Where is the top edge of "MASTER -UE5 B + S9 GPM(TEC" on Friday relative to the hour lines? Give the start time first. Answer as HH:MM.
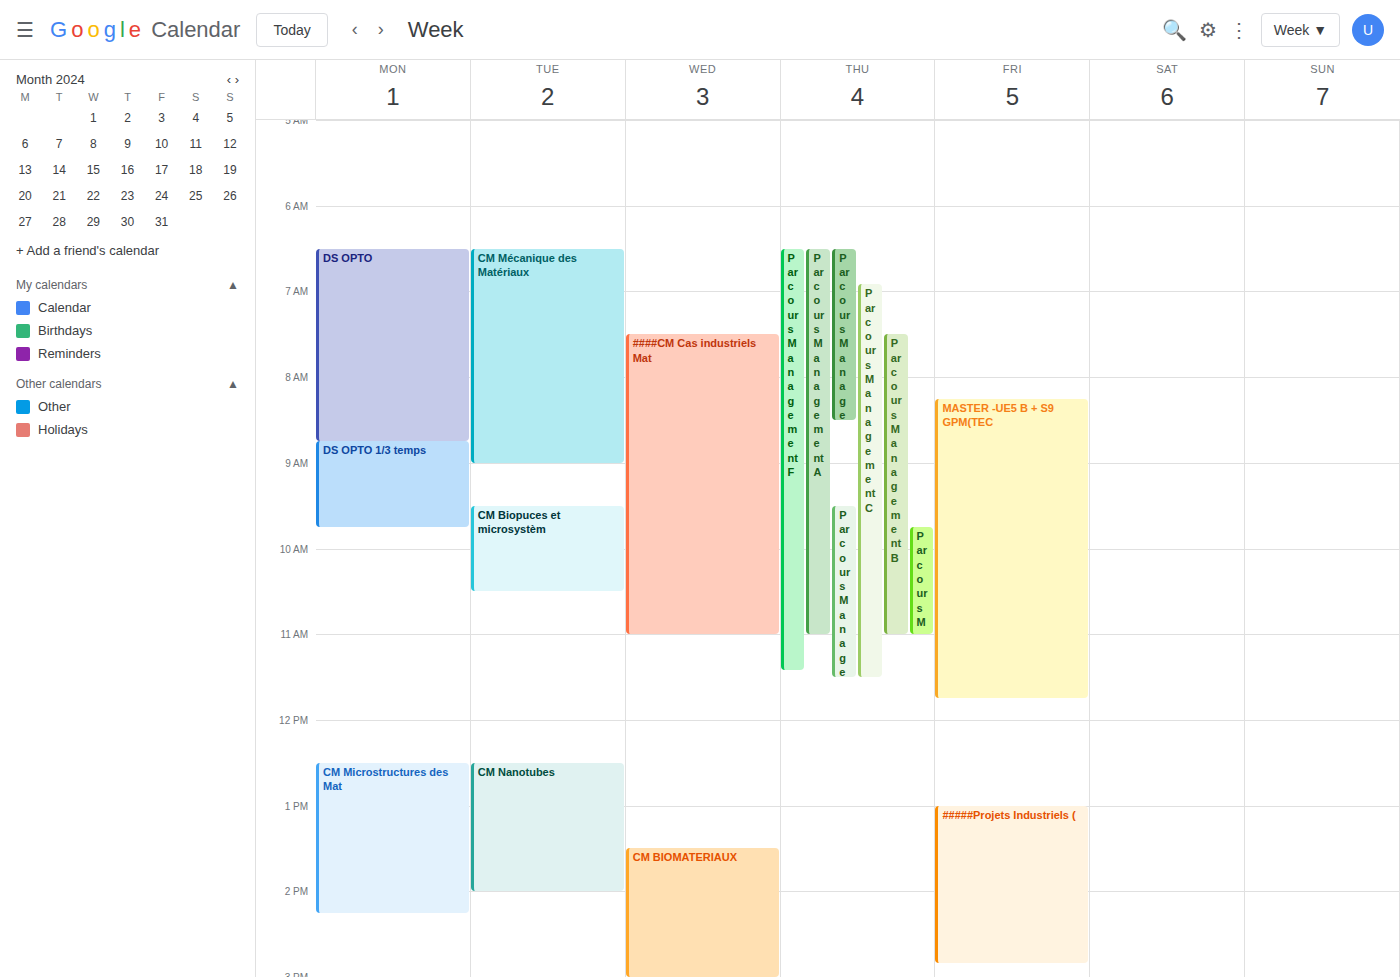
08:15 -- neither: a quarter of the way from the 08:00 line to the 09:00 line.